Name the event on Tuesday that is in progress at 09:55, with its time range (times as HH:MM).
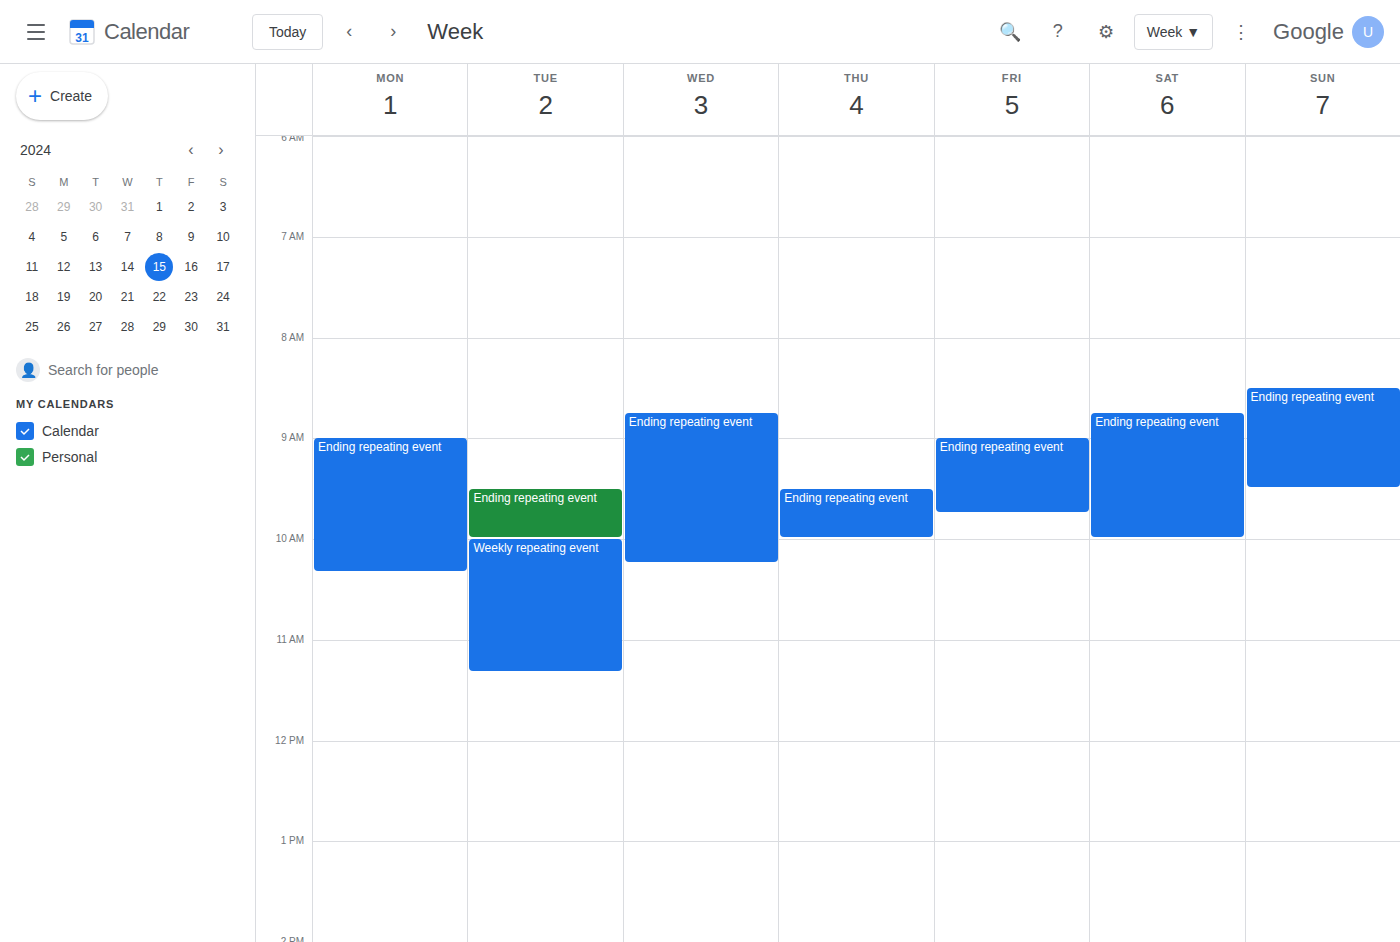
"Ending repeating event", 09:30 to 10:00